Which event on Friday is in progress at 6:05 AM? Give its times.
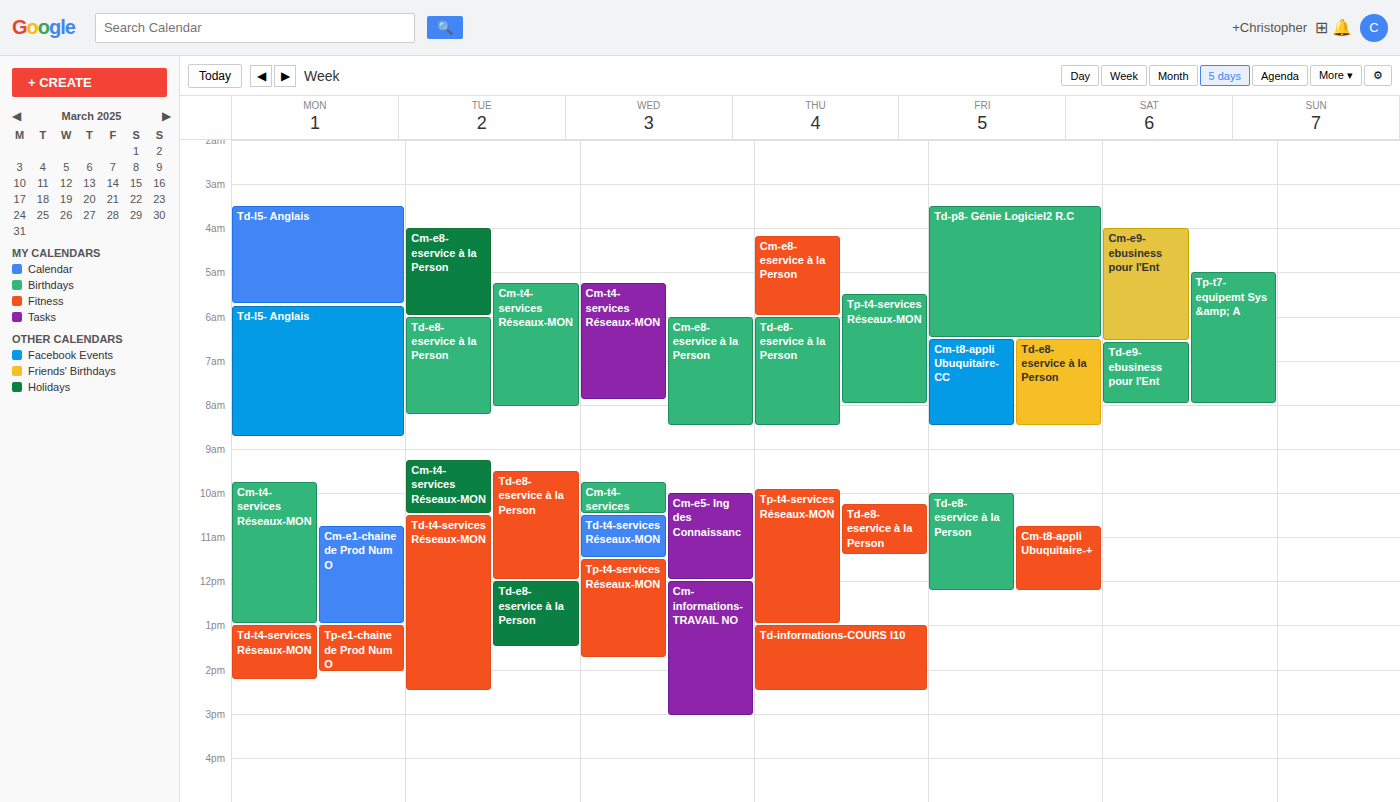
"Td-p8- Génie Logiciel2 R.C", 3:30 AM to 6:30 AM